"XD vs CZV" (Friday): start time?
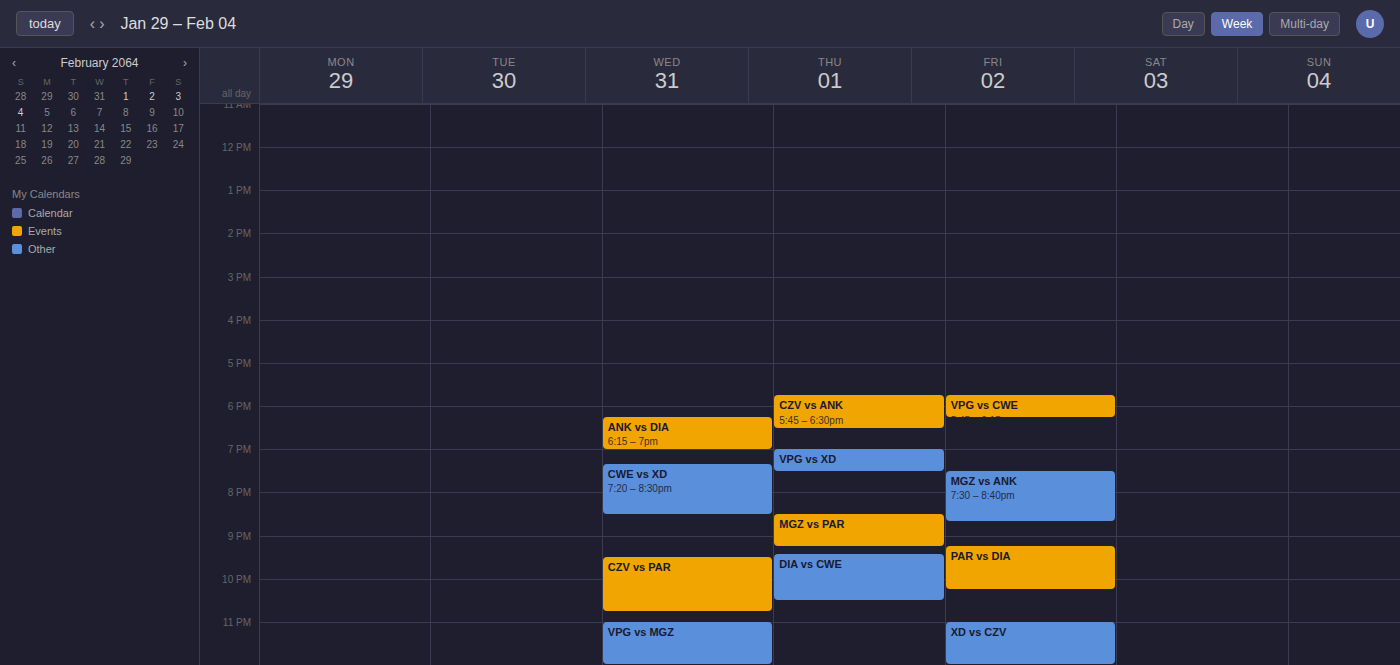
11:00 PM